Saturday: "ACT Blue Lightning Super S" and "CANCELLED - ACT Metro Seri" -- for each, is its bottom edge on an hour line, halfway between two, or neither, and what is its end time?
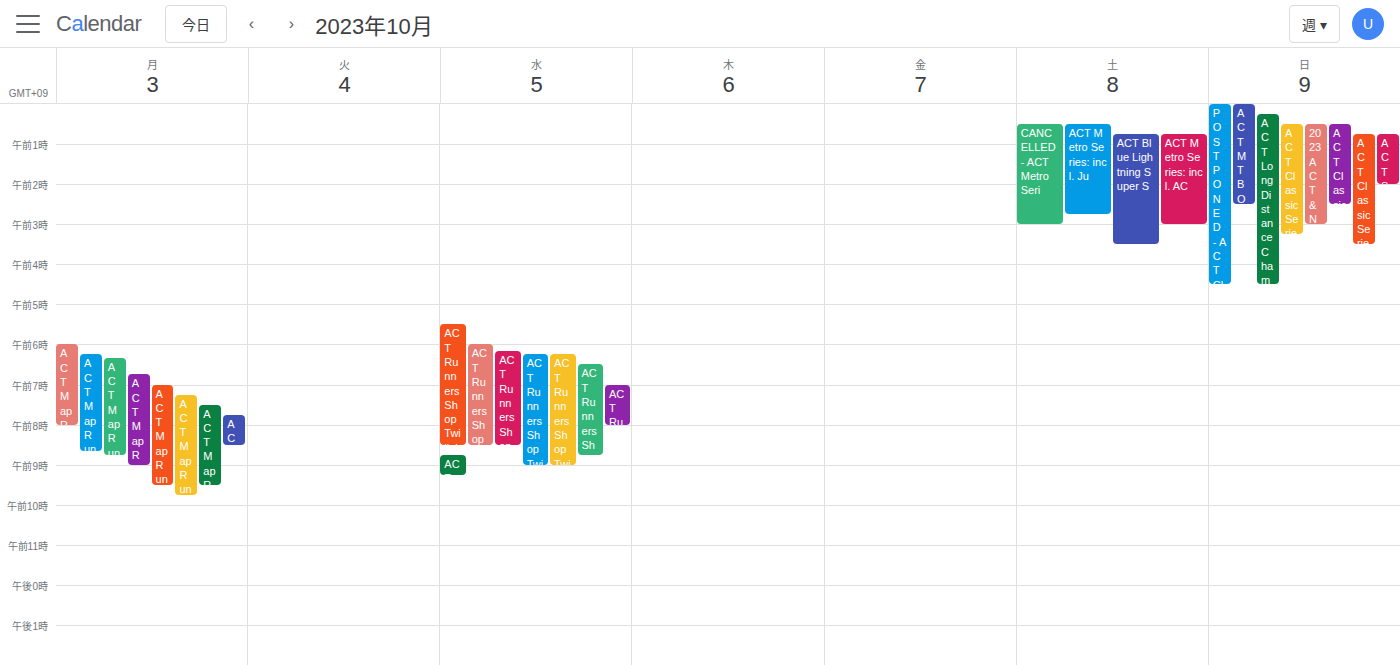
"ACT Blue Lightning Super S": 3:30 AM, halfway between the 3 AM and 4 AM lines. "CANCELLED - ACT Metro Seri": 3:00 AM, exactly on the 3 AM line.